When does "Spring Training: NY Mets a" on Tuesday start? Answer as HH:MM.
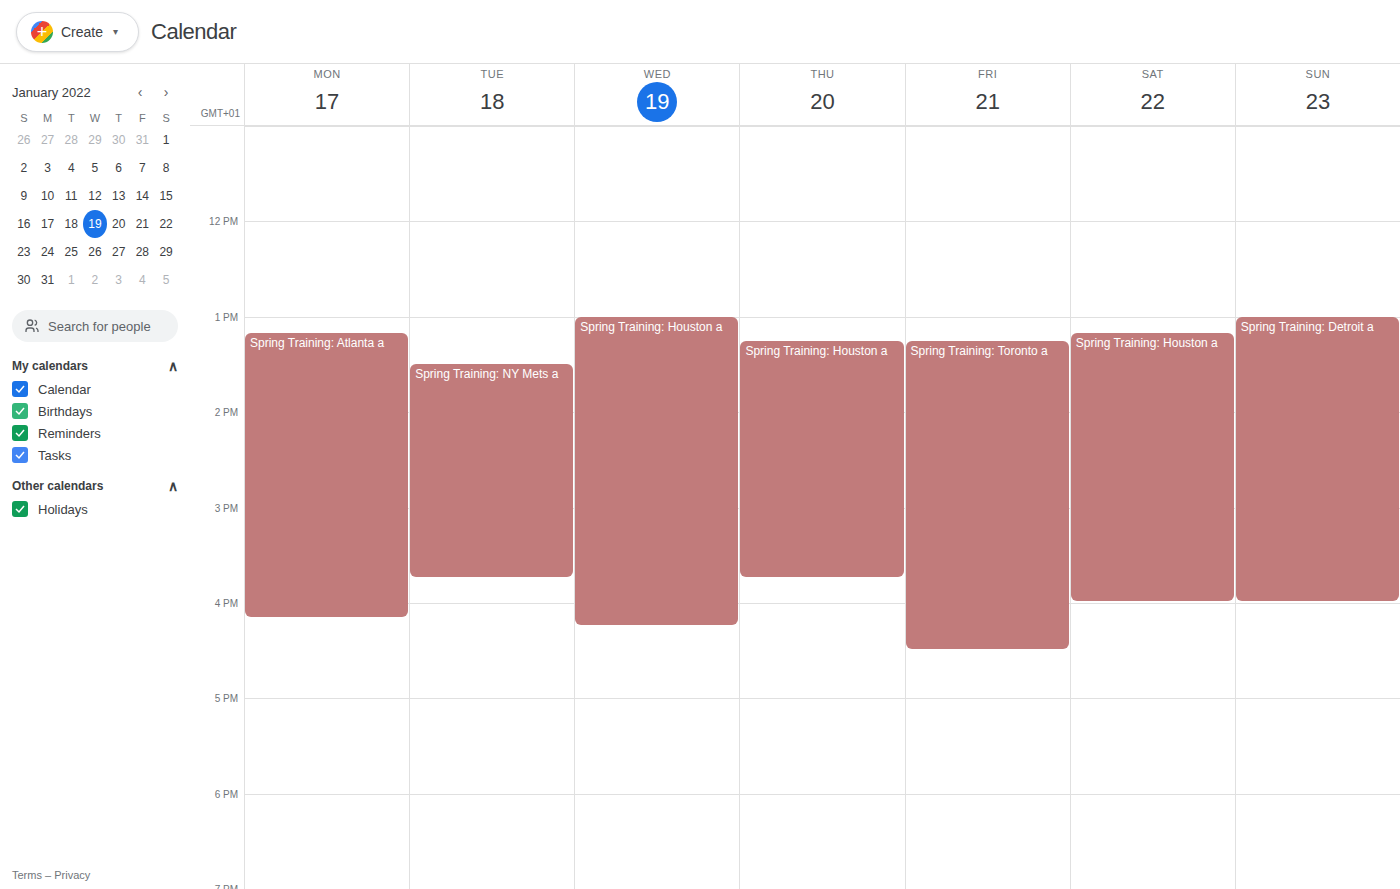
13:30